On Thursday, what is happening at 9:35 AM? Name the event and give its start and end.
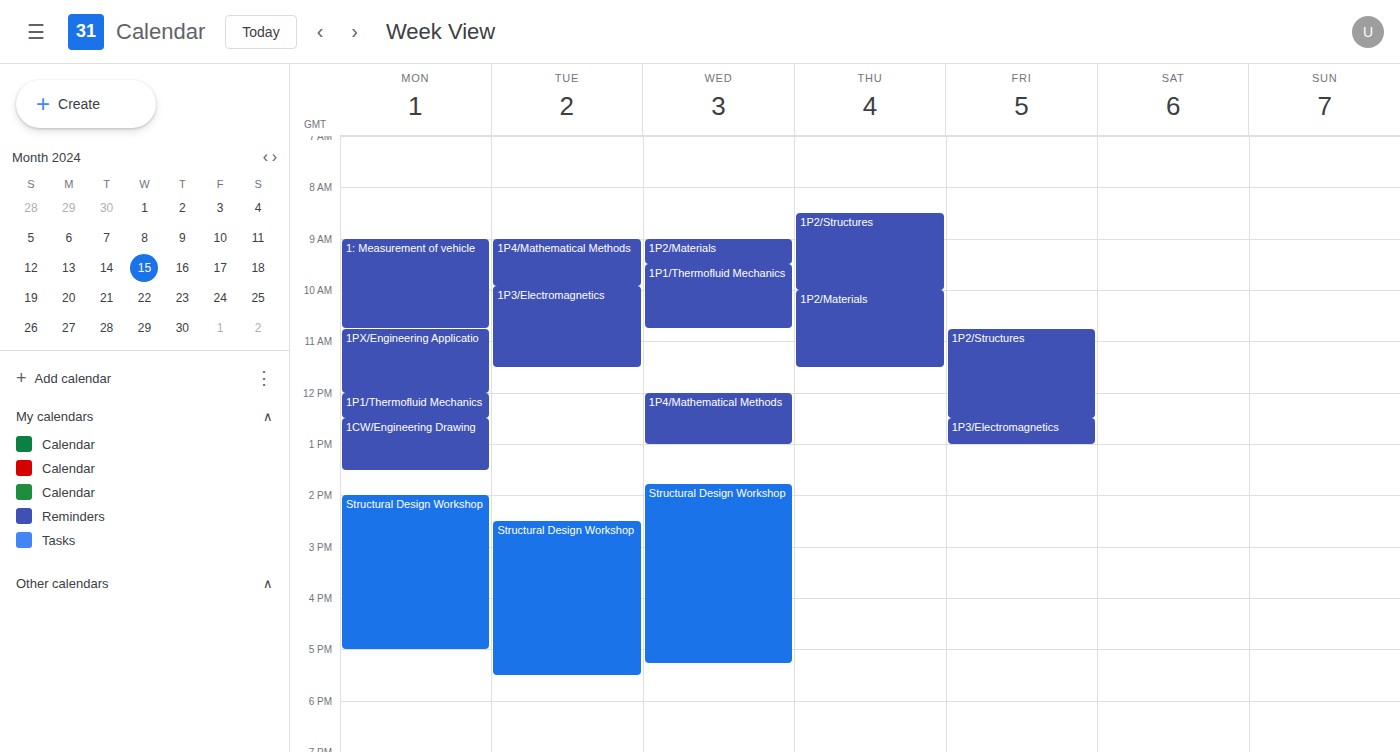
"1P2/Structures", 8:30 AM to 10:00 AM